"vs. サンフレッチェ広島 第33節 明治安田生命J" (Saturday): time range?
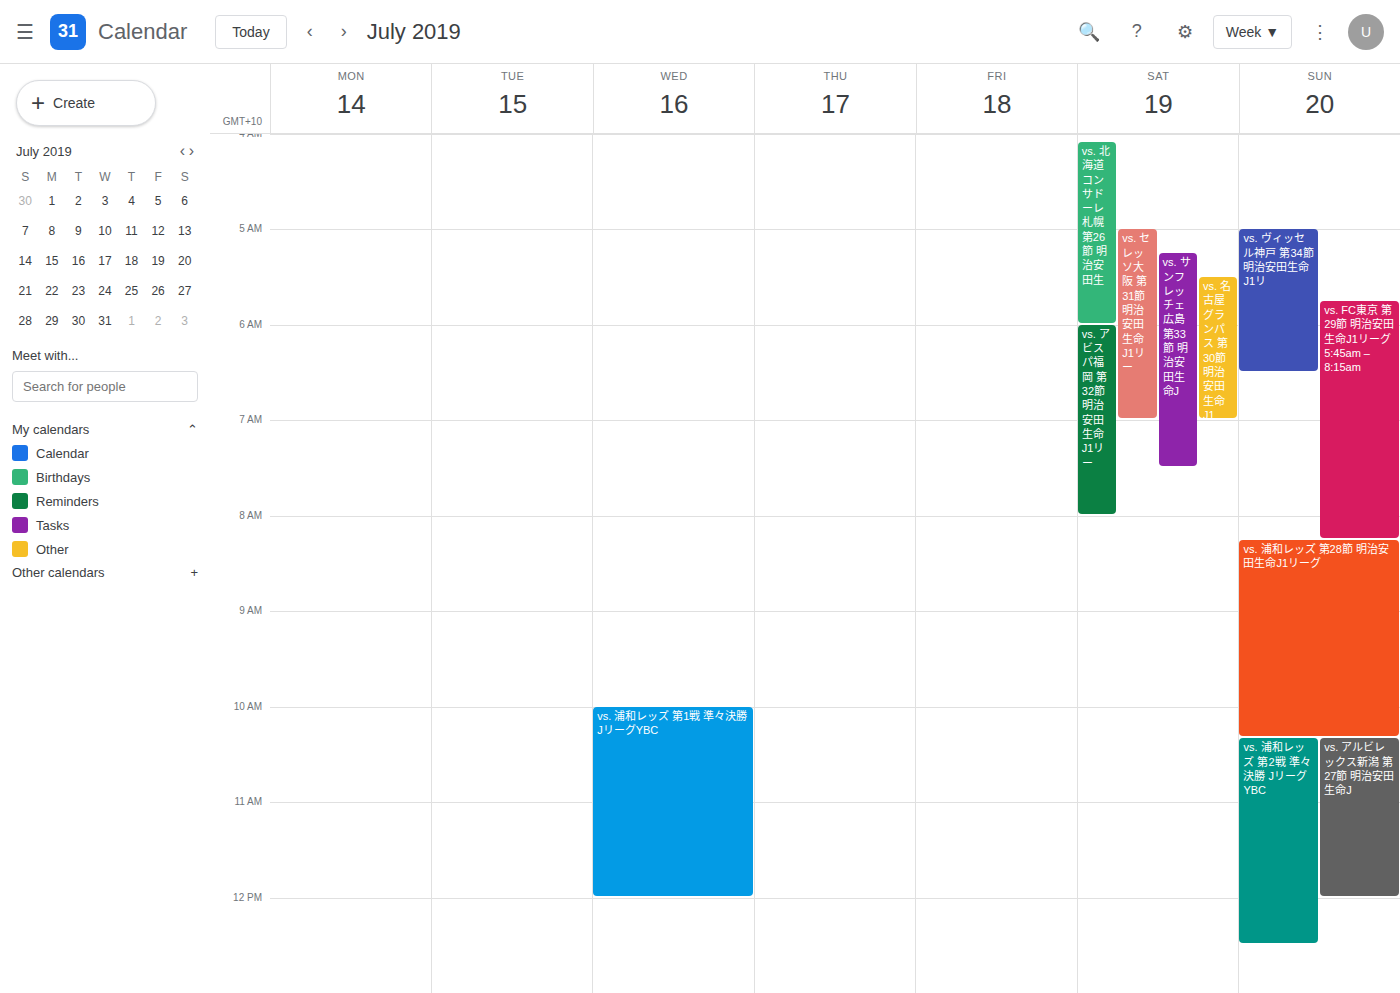
5:15 AM to 7:30 AM